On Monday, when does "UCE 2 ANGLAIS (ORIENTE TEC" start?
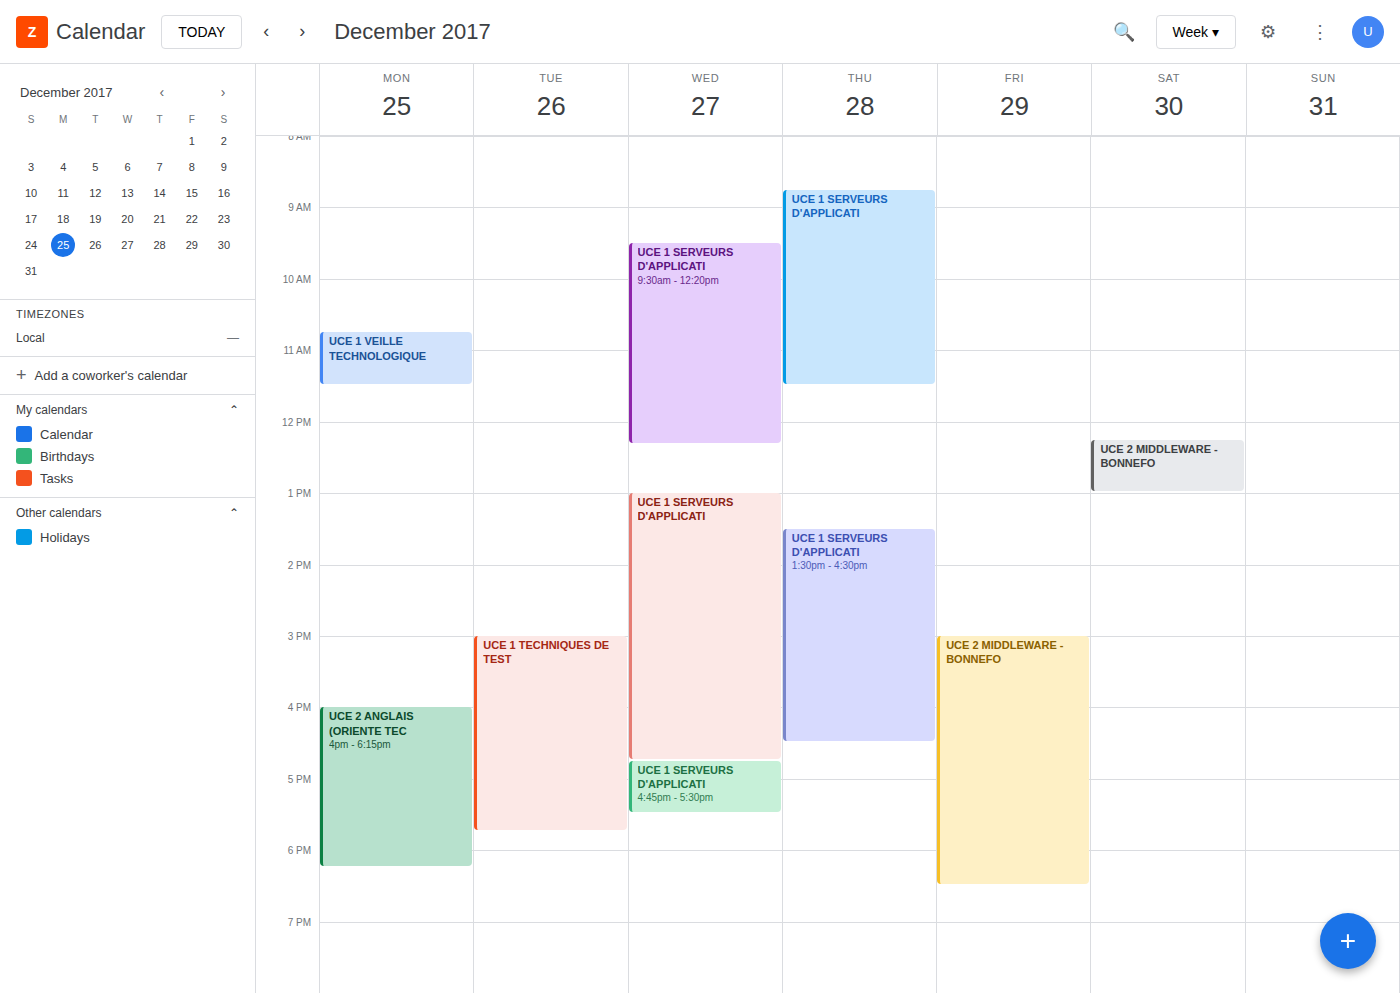
16:00